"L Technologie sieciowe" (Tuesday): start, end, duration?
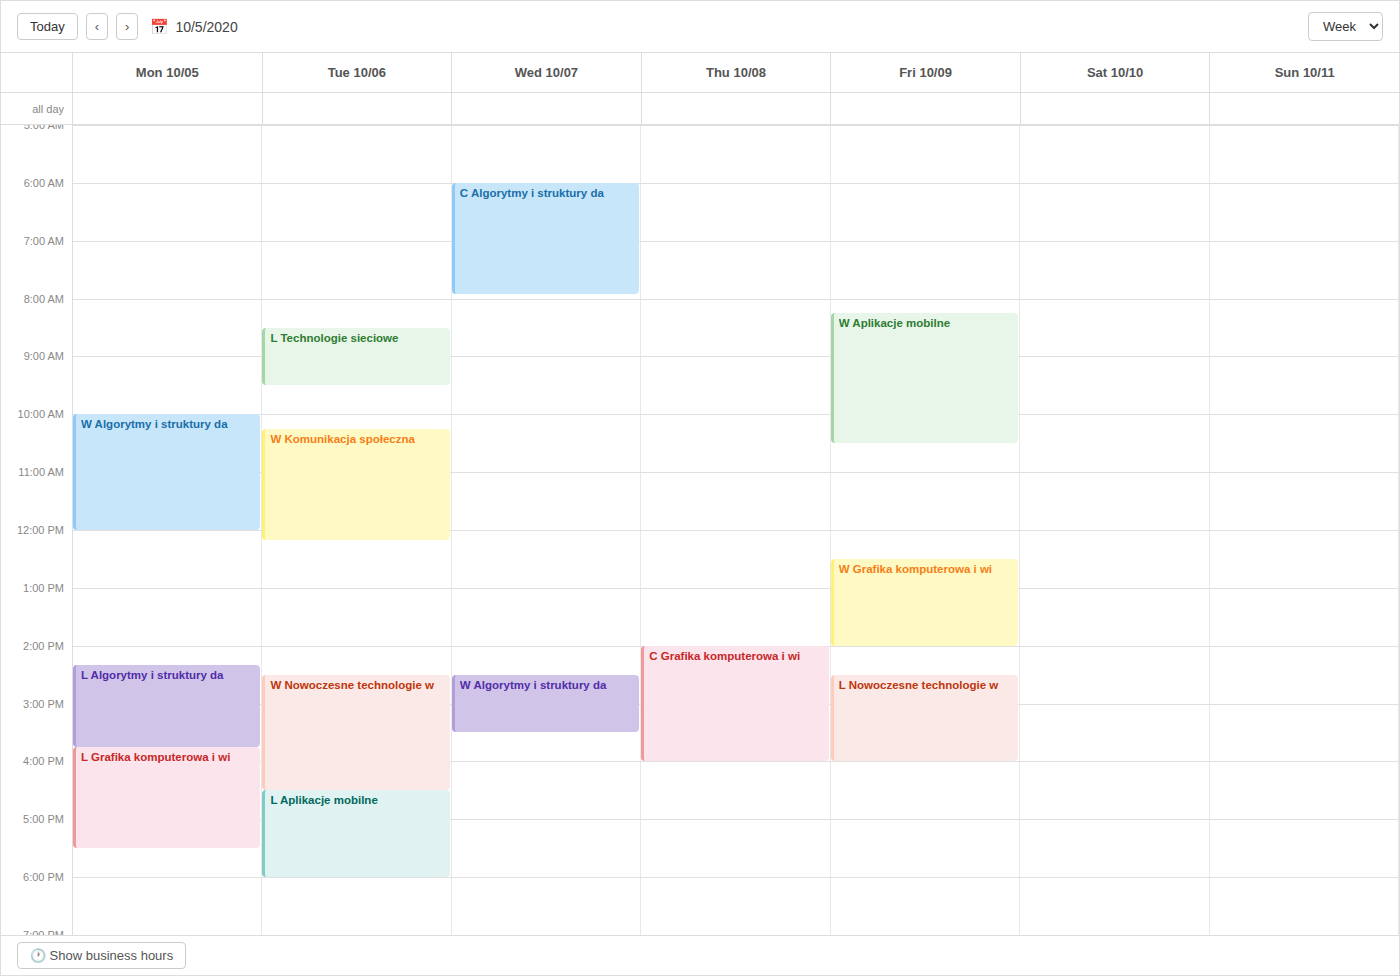
8:30 AM to 9:30 AM, 1 hour